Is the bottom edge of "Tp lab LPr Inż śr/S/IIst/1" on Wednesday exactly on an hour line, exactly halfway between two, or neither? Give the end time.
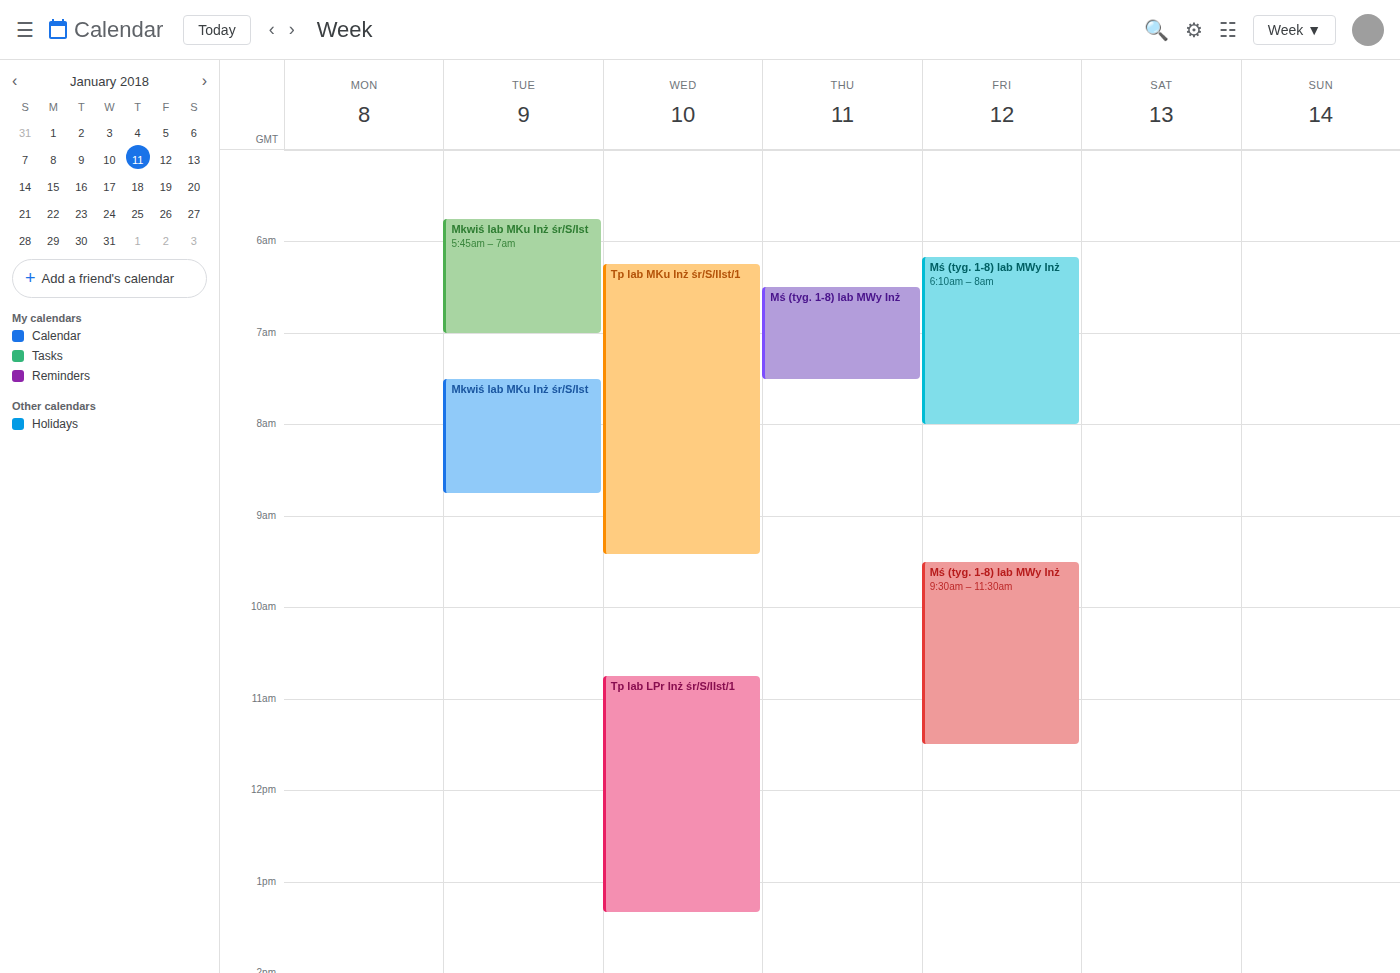
1:20 PM -- neither: 20 minutes below the 1 PM line and 40 minutes above the 2 PM line.